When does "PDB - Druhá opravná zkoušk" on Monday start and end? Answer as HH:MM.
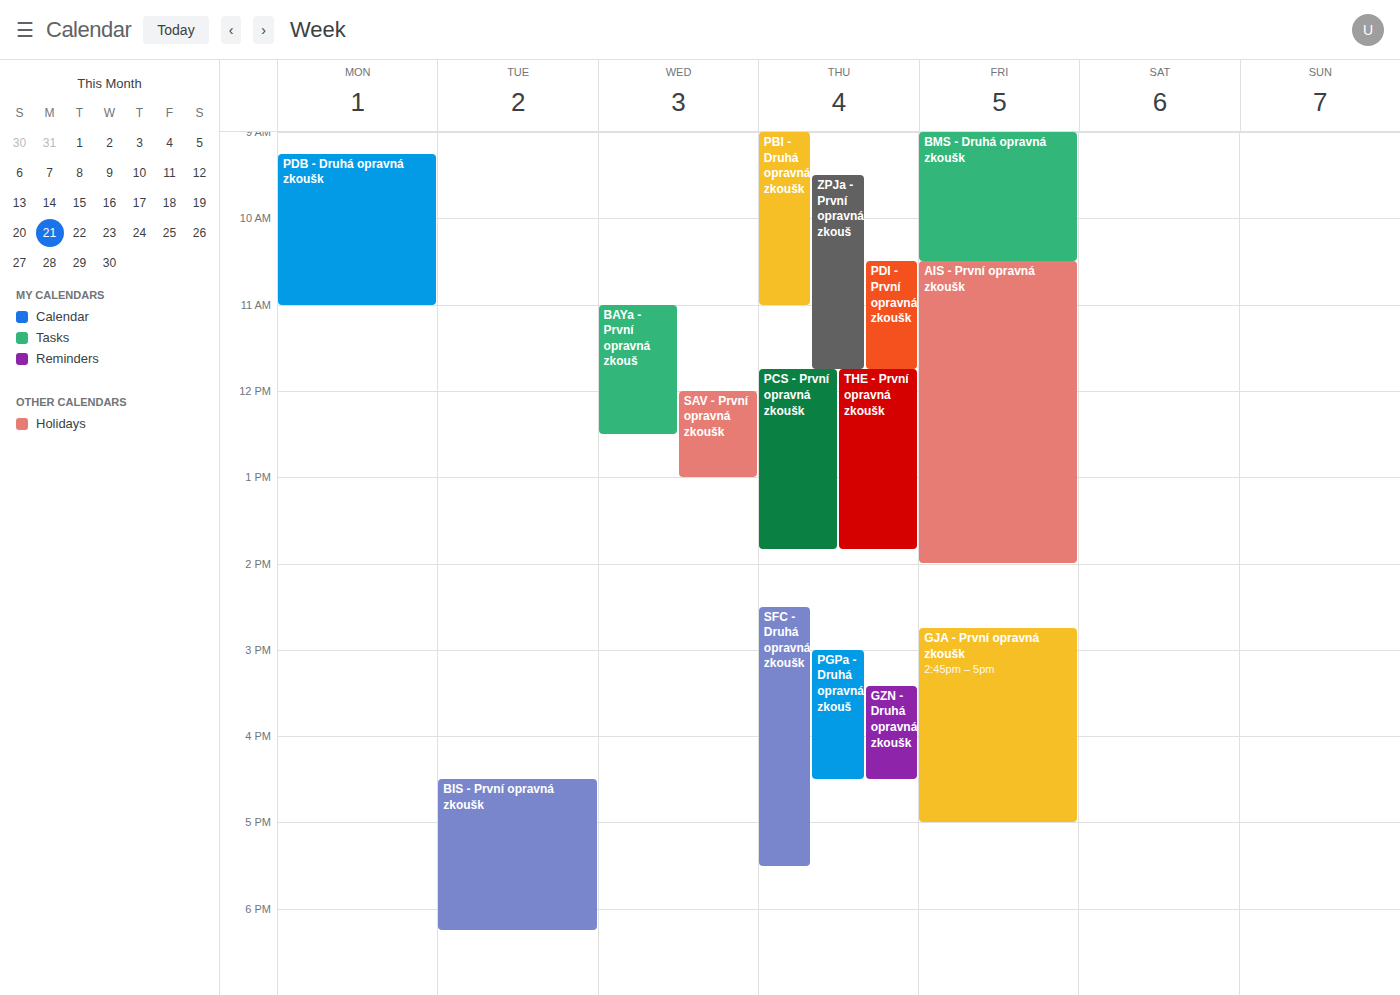
09:15 to 11:00